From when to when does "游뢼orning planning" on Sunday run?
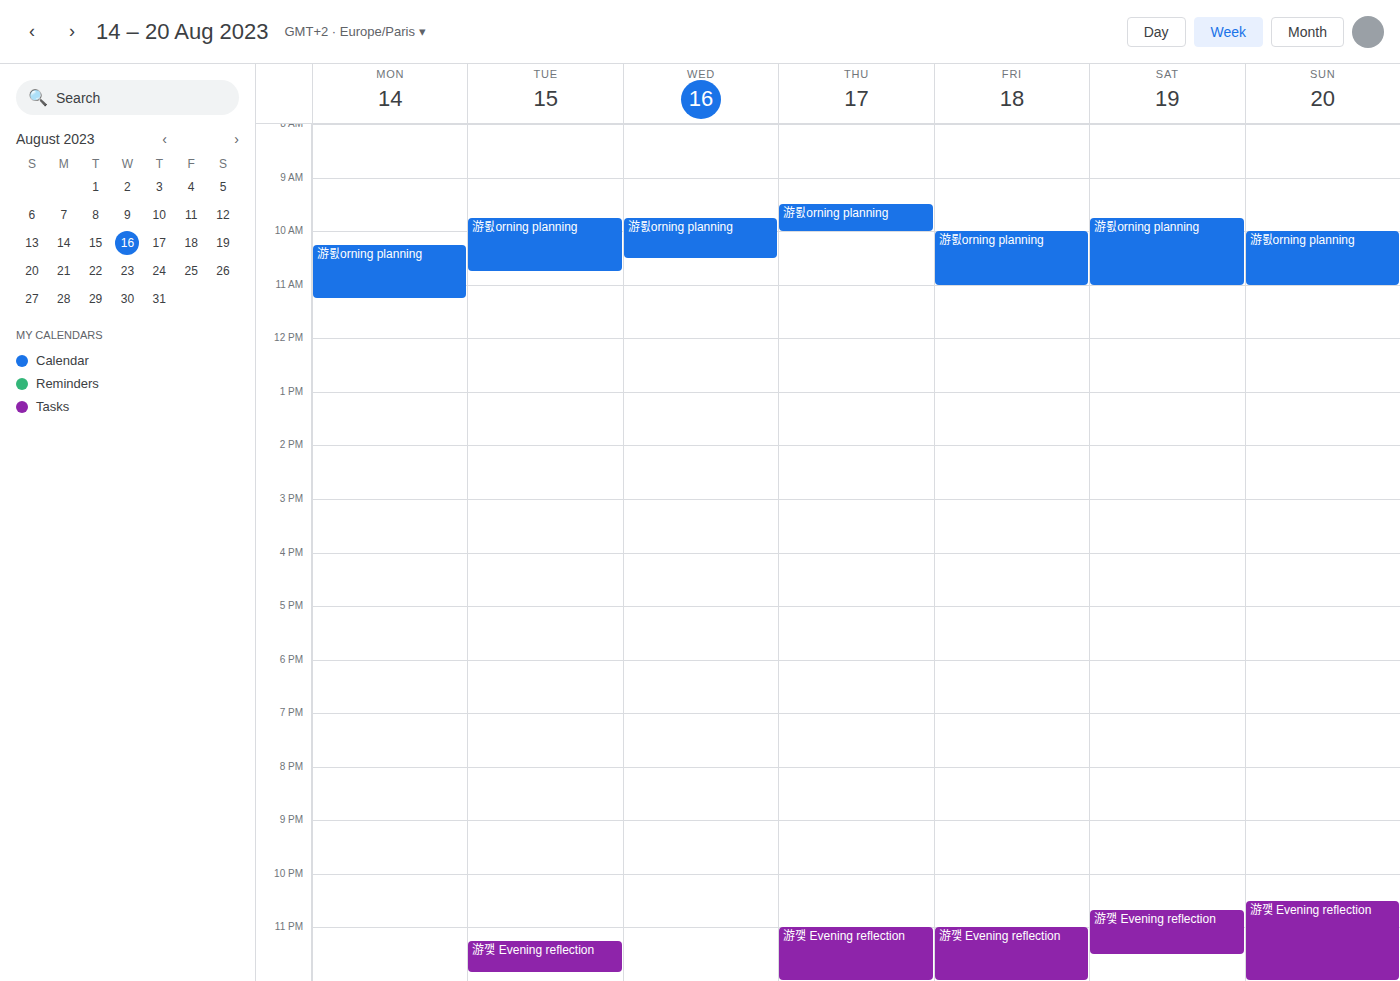
10:00 AM to 11:00 AM